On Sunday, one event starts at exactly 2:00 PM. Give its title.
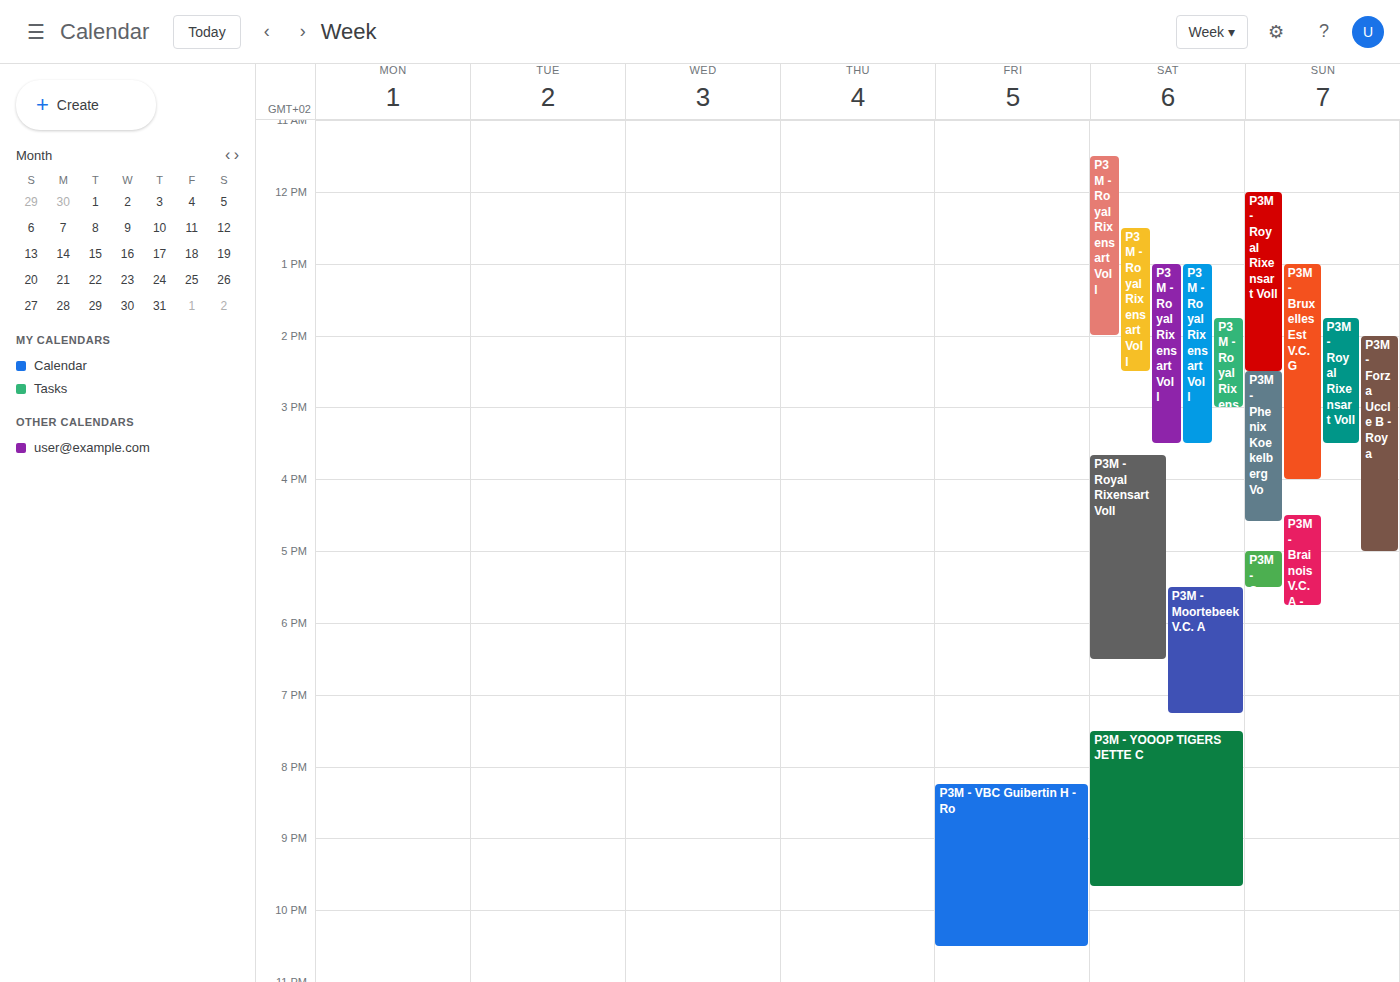
"P3M - Forza Uccle B - Roya"